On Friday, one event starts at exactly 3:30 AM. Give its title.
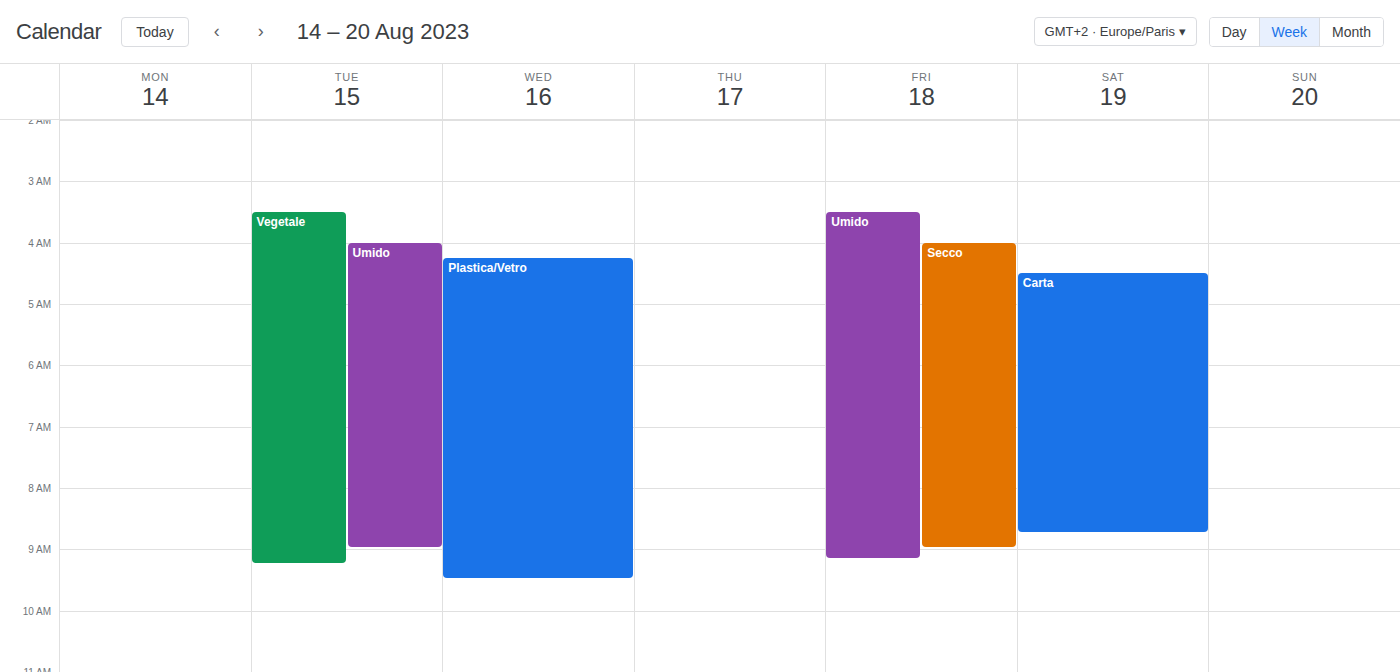
"Umido"